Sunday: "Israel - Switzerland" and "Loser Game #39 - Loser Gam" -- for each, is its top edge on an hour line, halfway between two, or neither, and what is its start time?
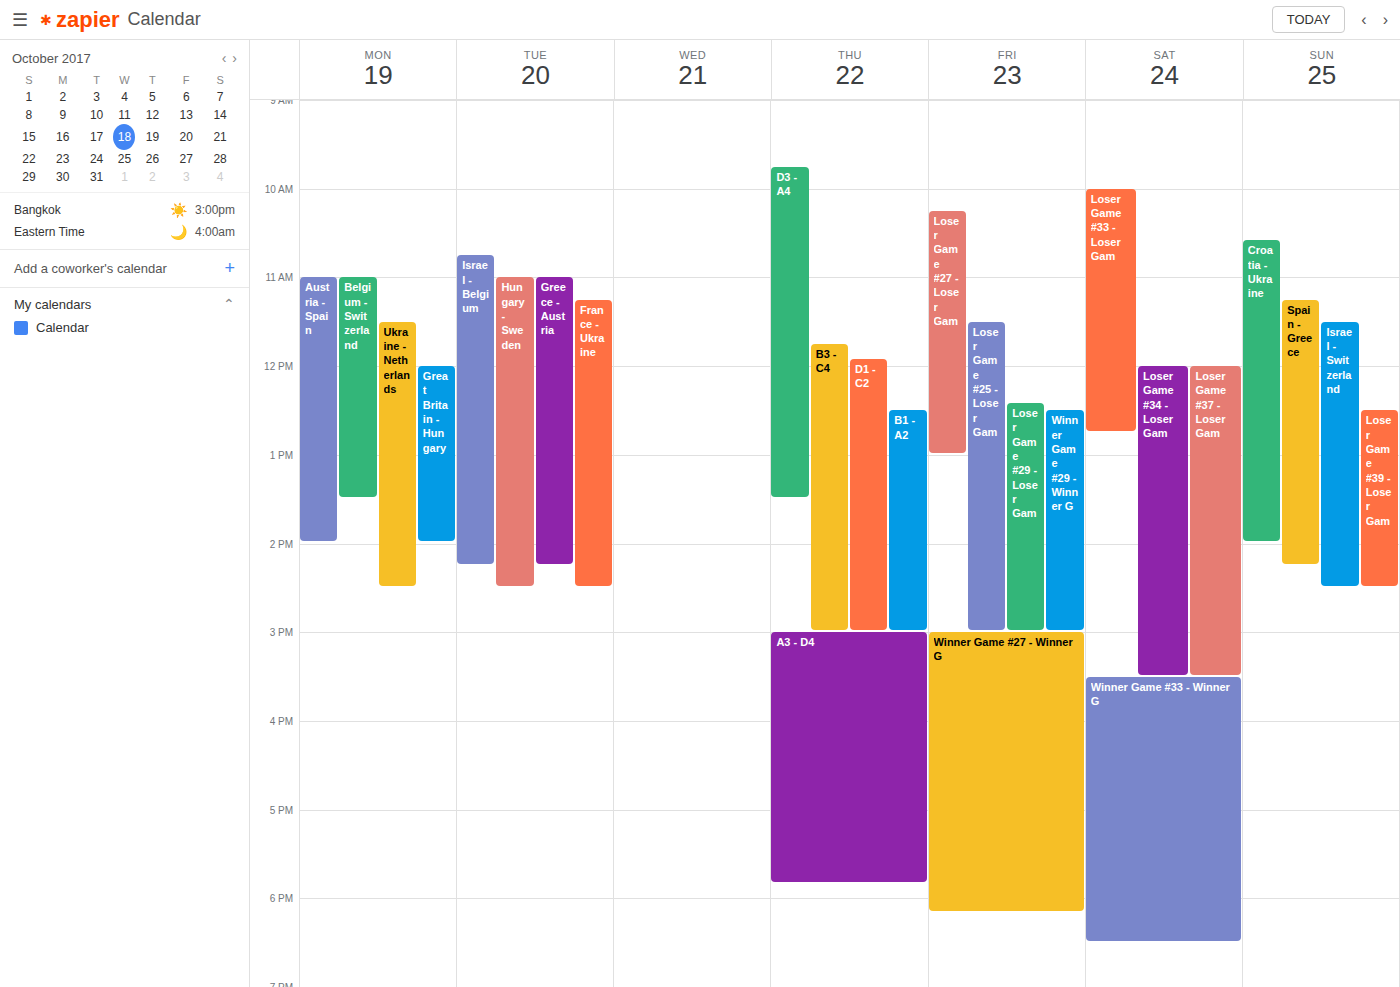
"Israel - Switzerland": 11:30 AM, halfway between the 11 AM and 12 PM lines. "Loser Game #39 - Loser Gam": 12:30 PM, halfway between the 12 PM and 1 PM lines.